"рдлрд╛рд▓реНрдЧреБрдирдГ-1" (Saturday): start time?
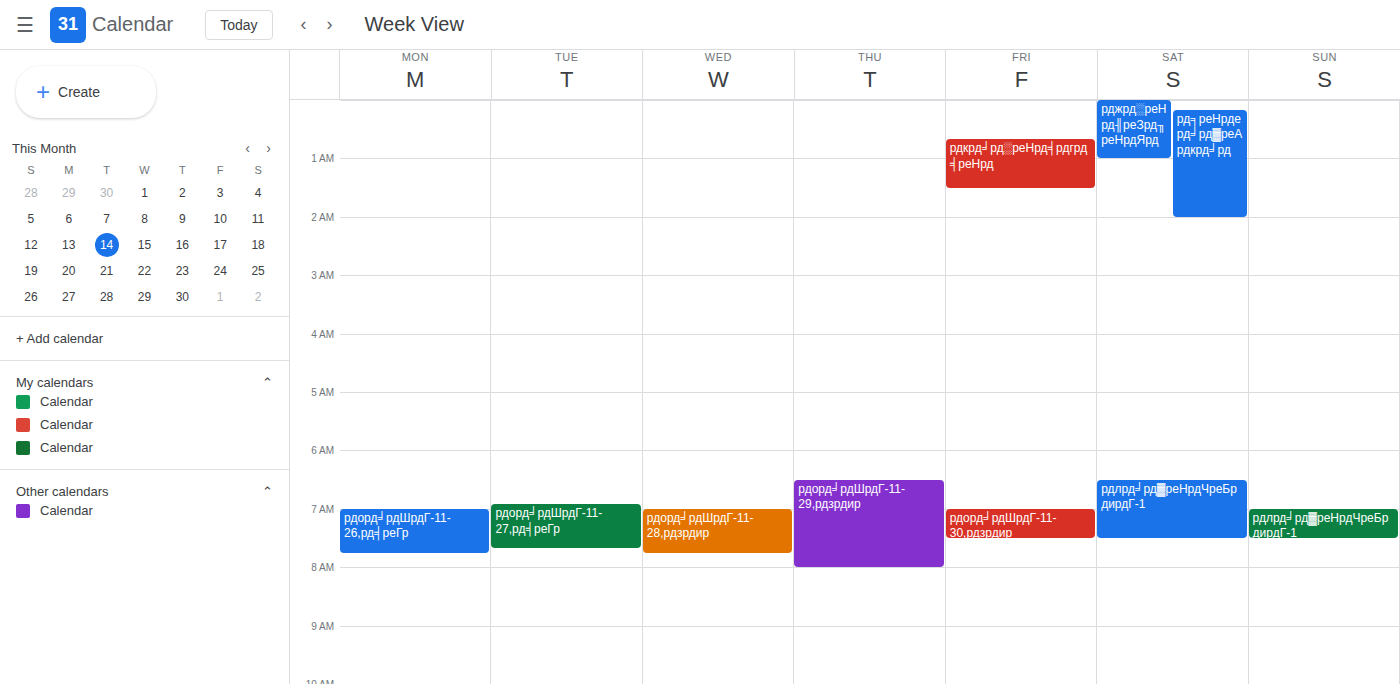
6:30 AM